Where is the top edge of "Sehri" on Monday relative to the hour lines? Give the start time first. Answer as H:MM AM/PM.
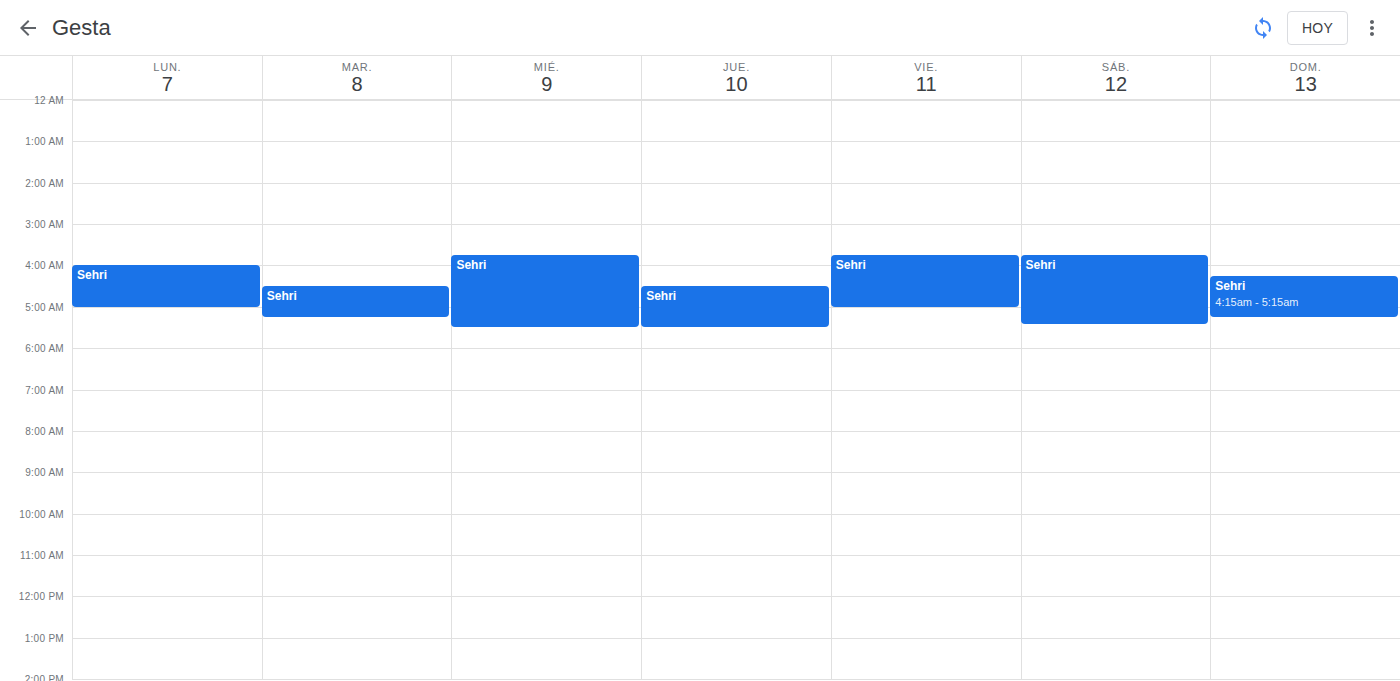
4:00 AM -- exactly on the 4 AM line.